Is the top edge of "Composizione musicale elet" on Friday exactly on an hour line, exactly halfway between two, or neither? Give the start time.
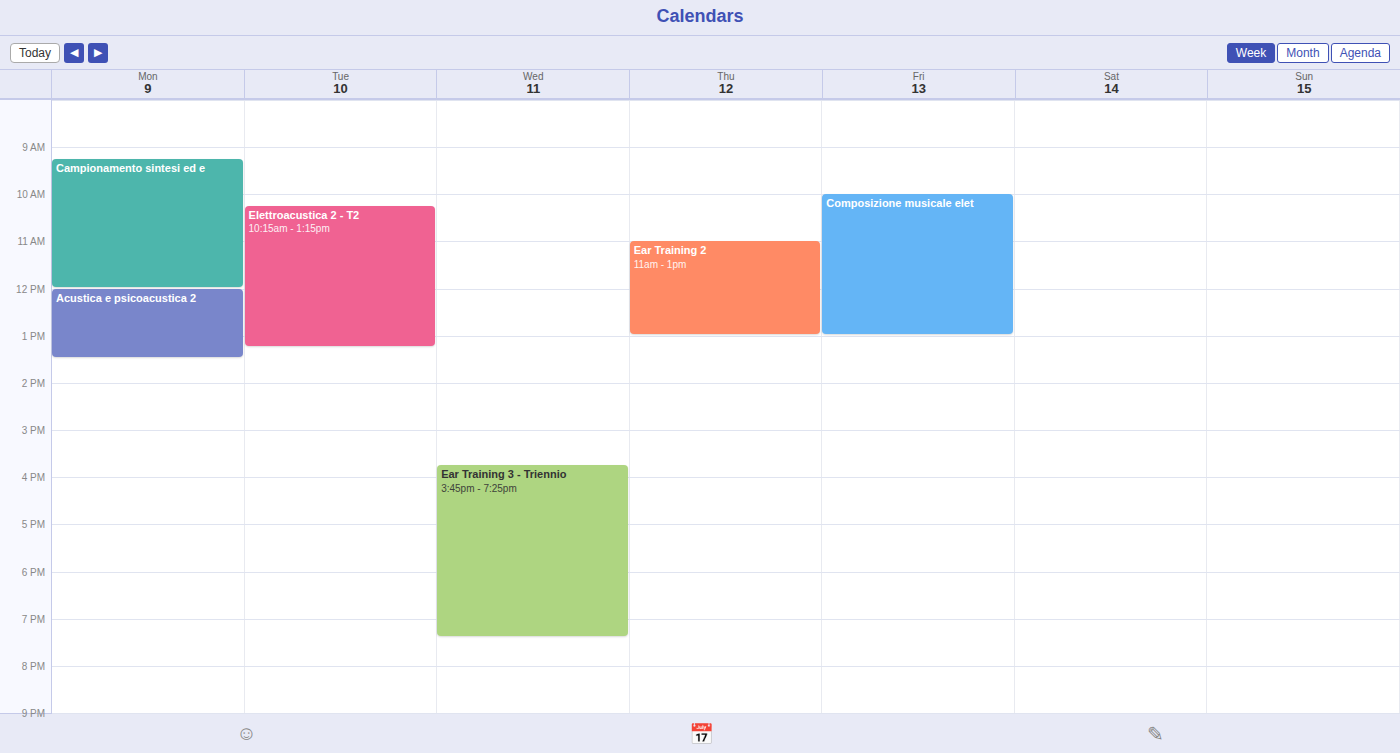
10:00 -- exactly on the 10:00 line.